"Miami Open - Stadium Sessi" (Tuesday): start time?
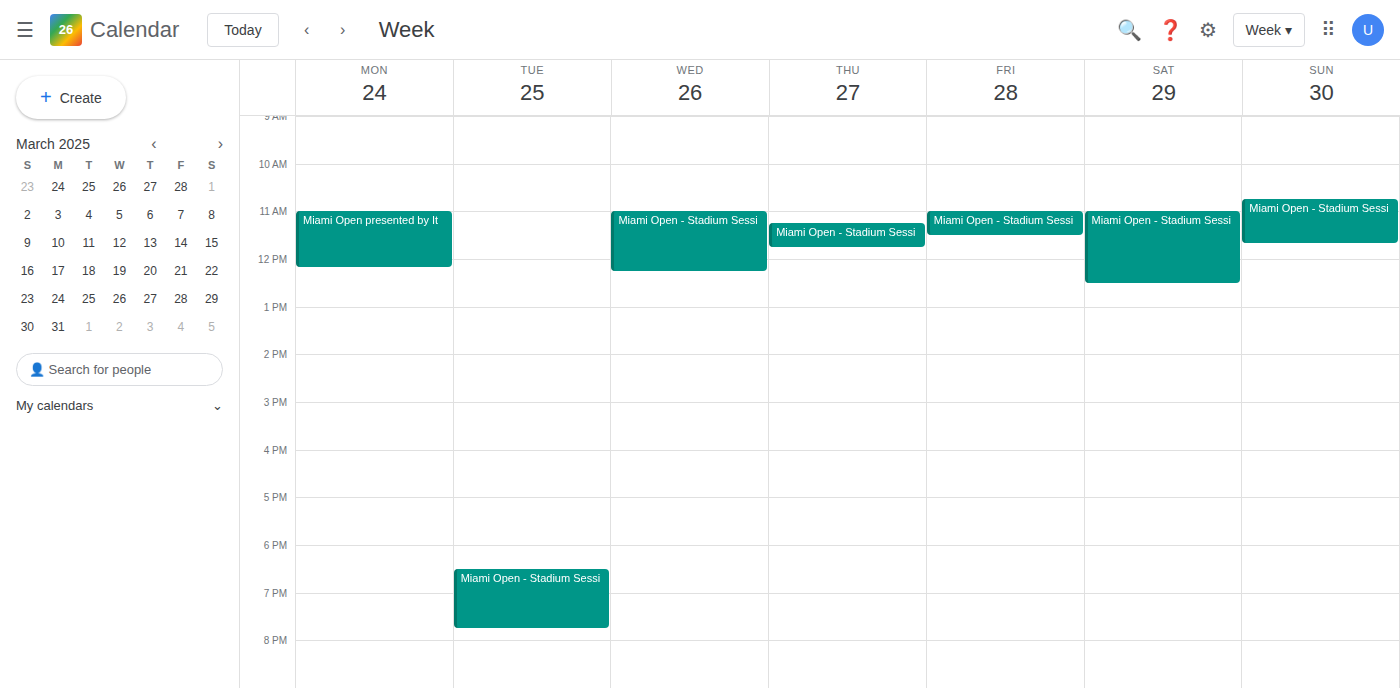
6:30 PM